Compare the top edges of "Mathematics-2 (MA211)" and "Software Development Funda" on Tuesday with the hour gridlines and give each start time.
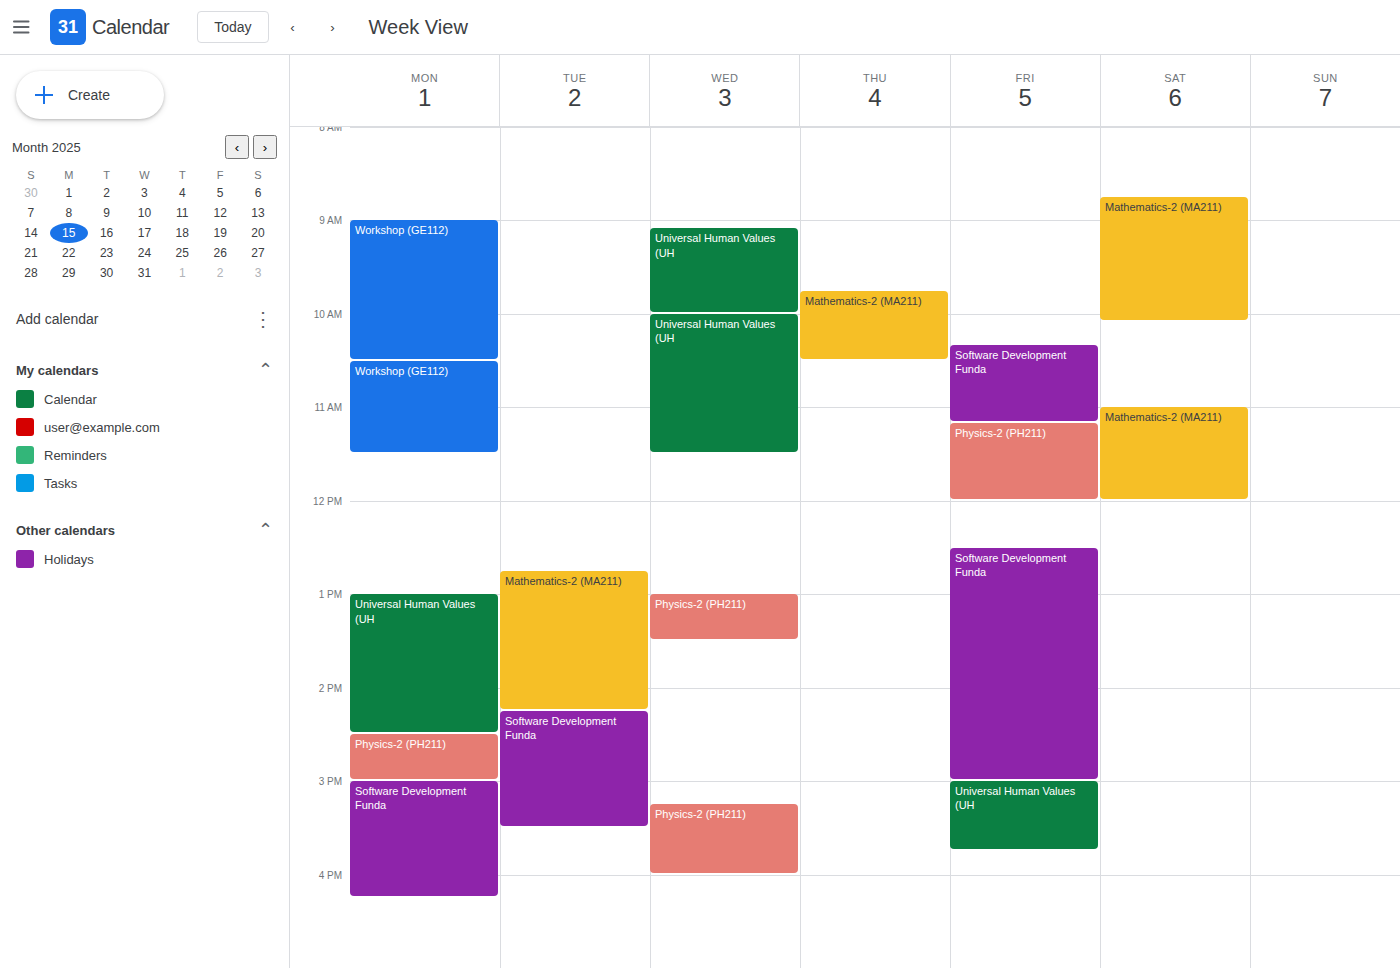
"Mathematics-2 (MA211)": 12:45 PM, neither: three quarters of the way from the 12 PM line to the 1 PM line. "Software Development Funda": 2:15 PM, neither: a quarter of the way from the 2 PM line to the 3 PM line.